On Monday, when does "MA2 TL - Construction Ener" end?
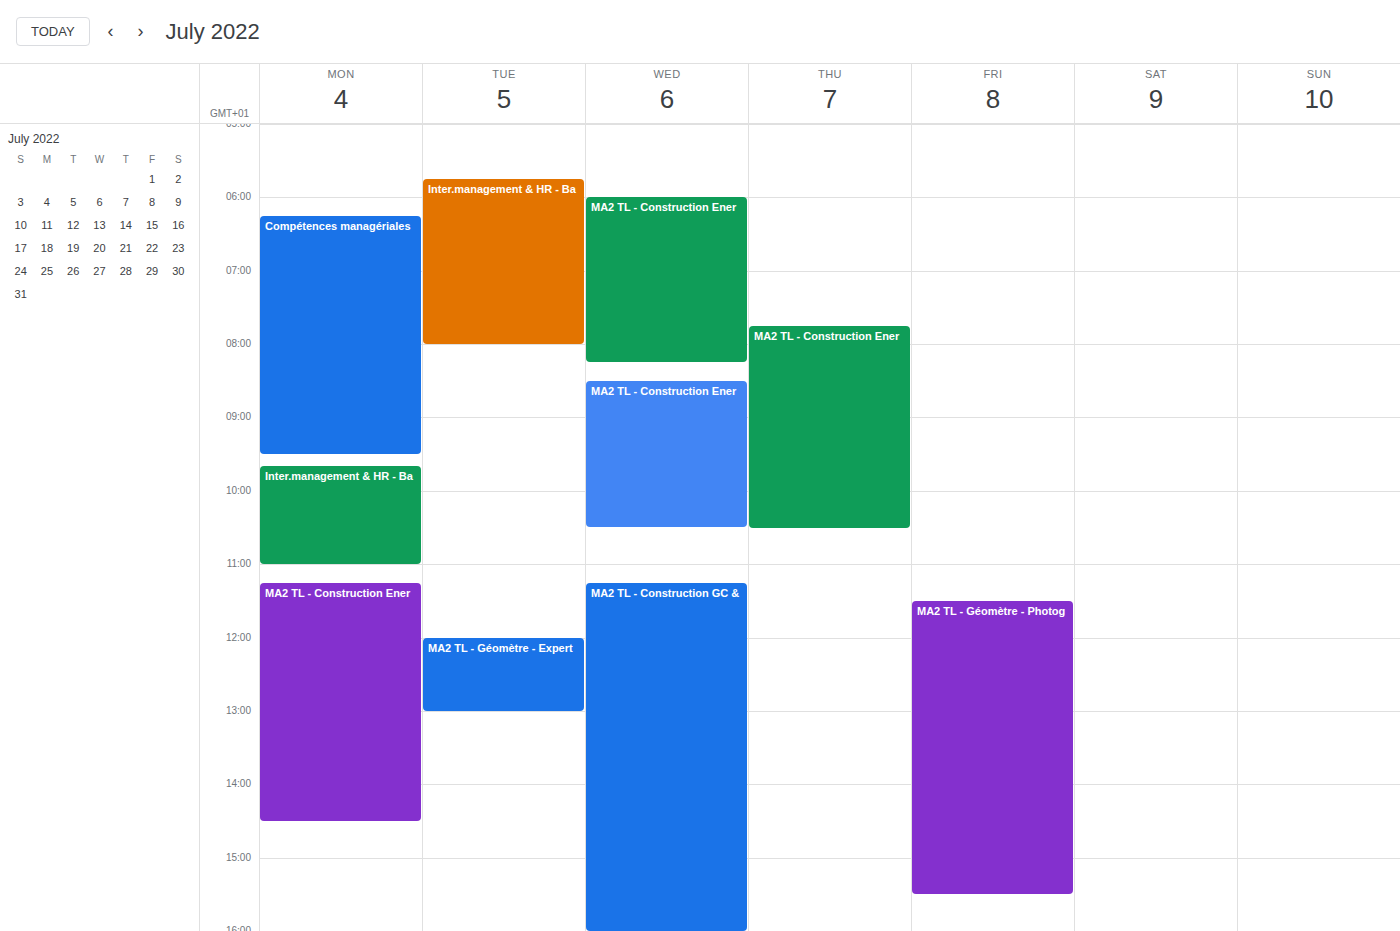
2:30 PM